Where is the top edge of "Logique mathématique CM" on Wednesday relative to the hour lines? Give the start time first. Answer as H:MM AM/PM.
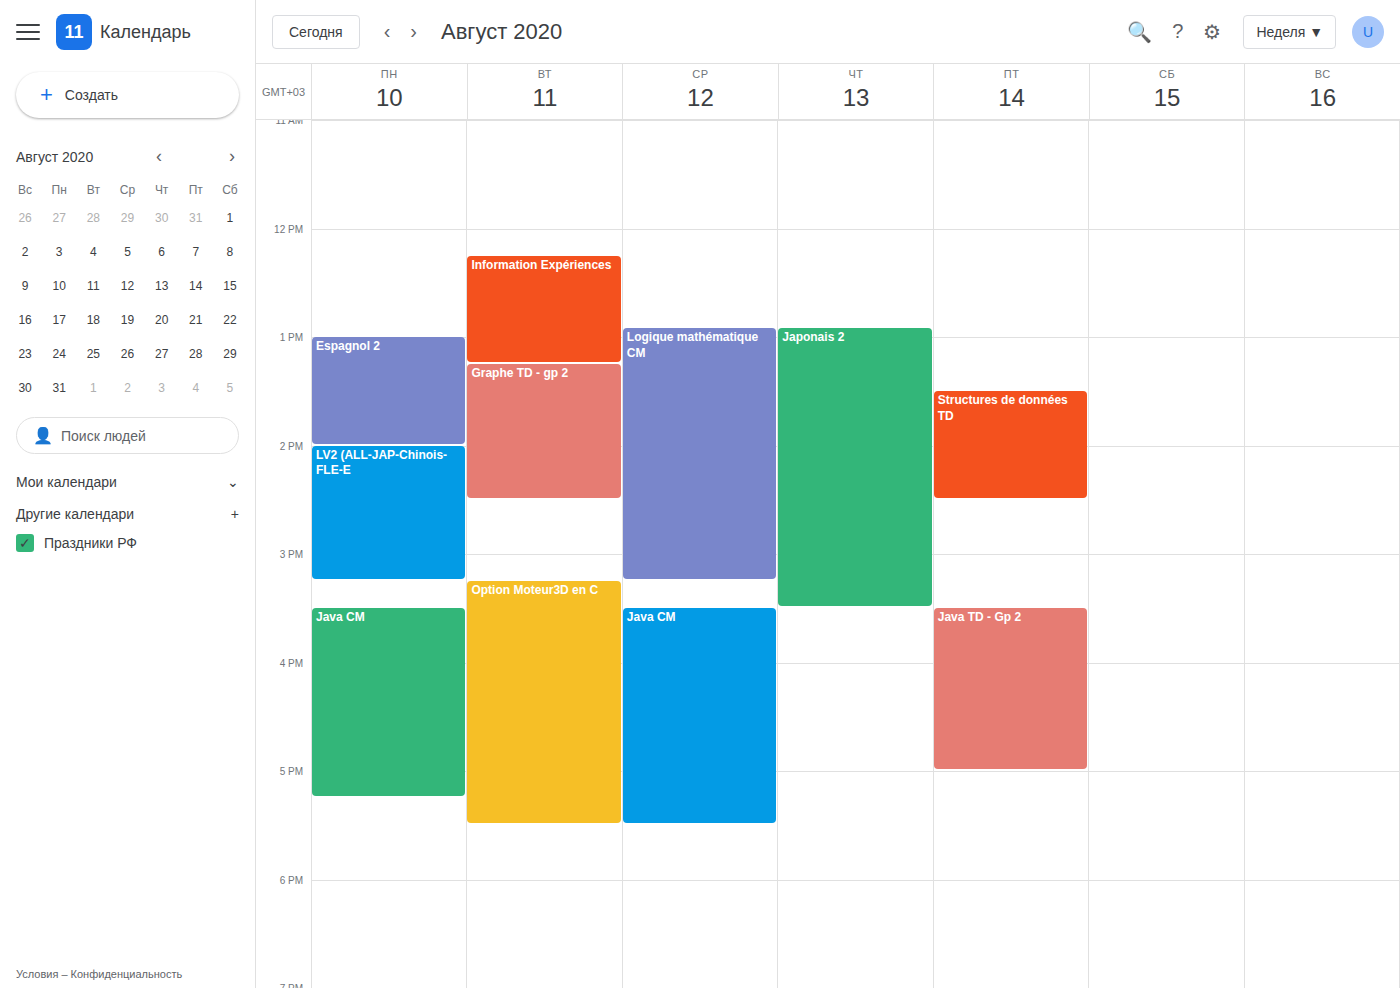
12:55 PM -- neither: 55 minutes below the 12 PM line and 5 minutes above the 1 PM line.